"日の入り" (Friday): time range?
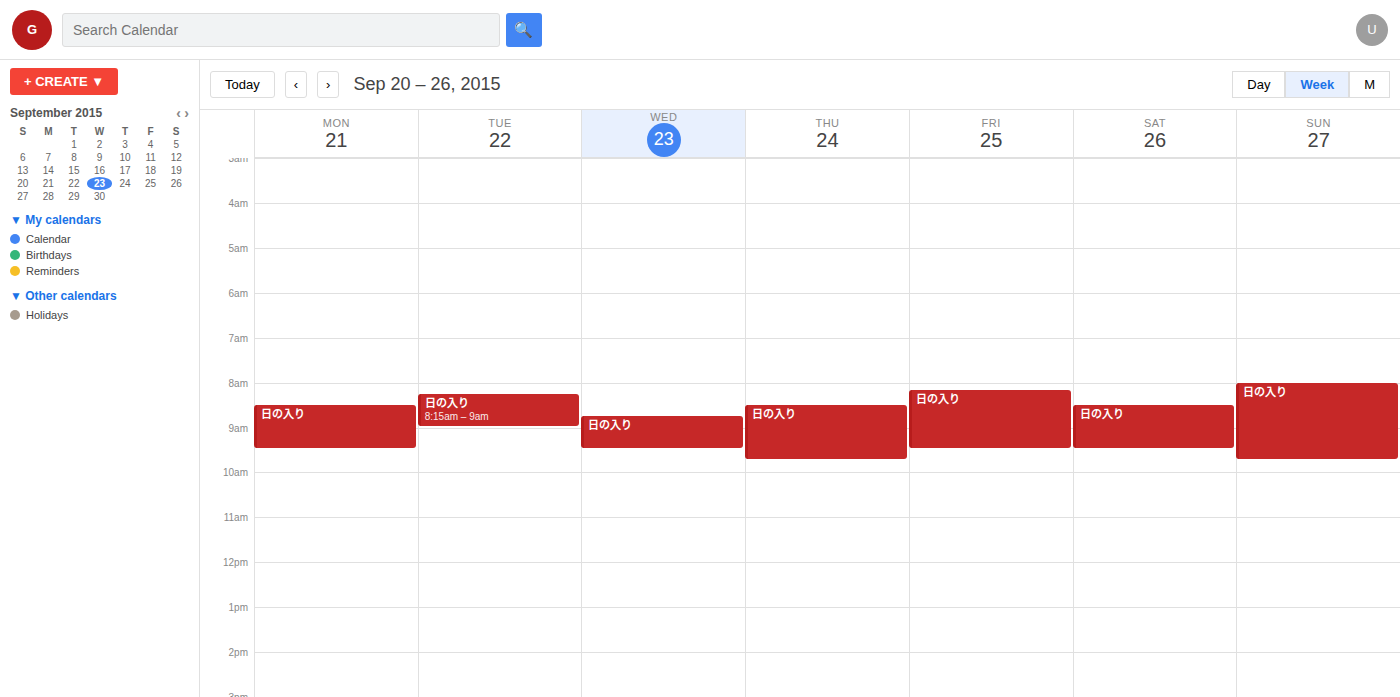
08:10 to 09:30